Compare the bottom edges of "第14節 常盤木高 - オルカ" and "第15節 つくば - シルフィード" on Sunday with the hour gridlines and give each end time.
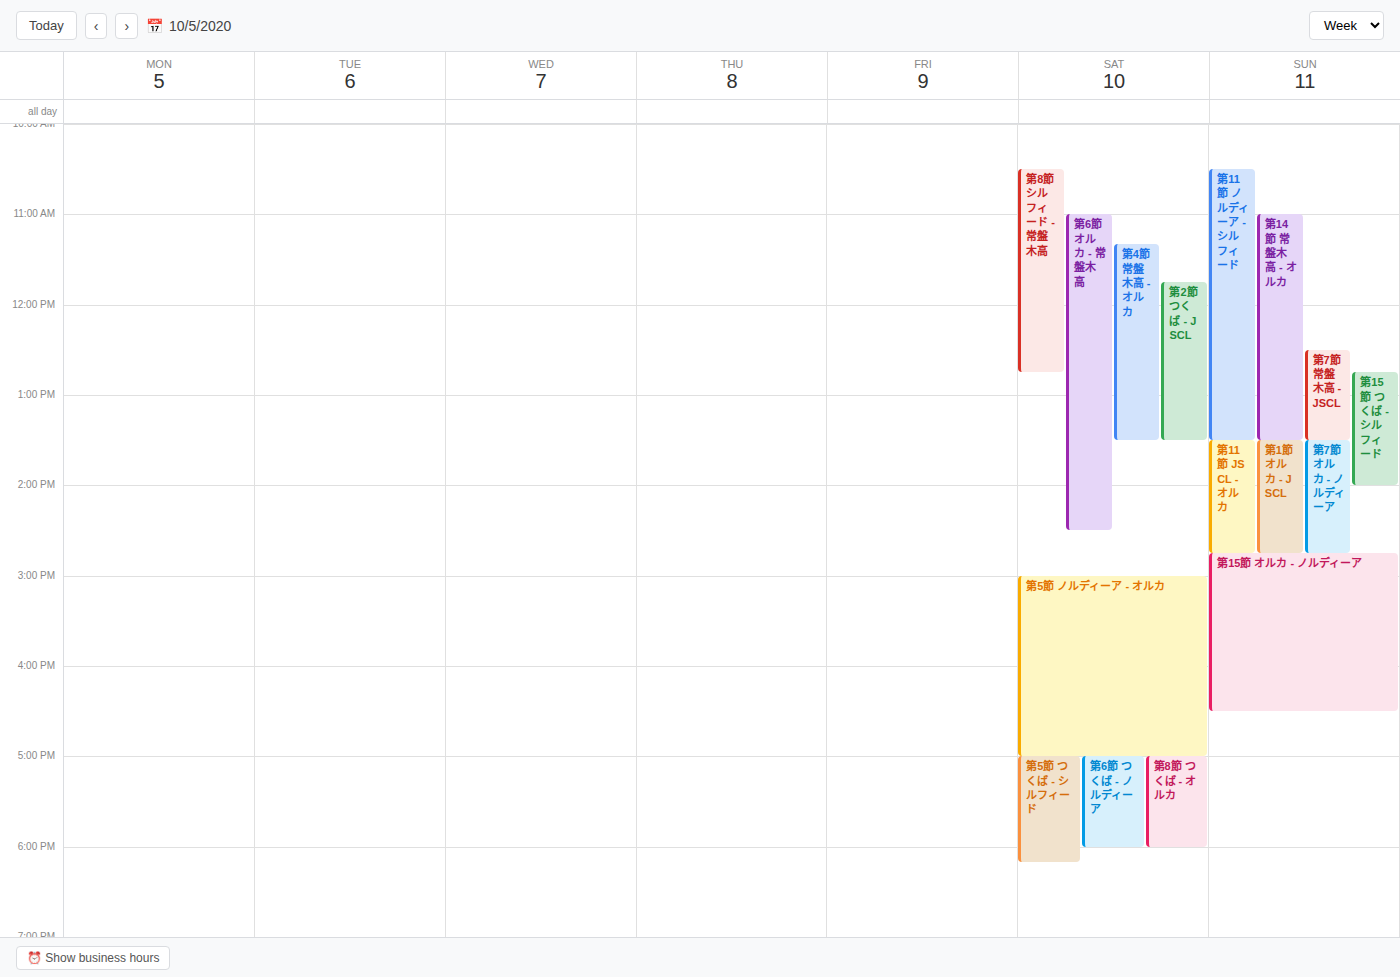
"第14節 常盤木高 - オルカ": 1:30 PM, halfway between the 1 PM and 2 PM lines. "第15節 つくば - シルフィード": 2:00 PM, exactly on the 2 PM line.